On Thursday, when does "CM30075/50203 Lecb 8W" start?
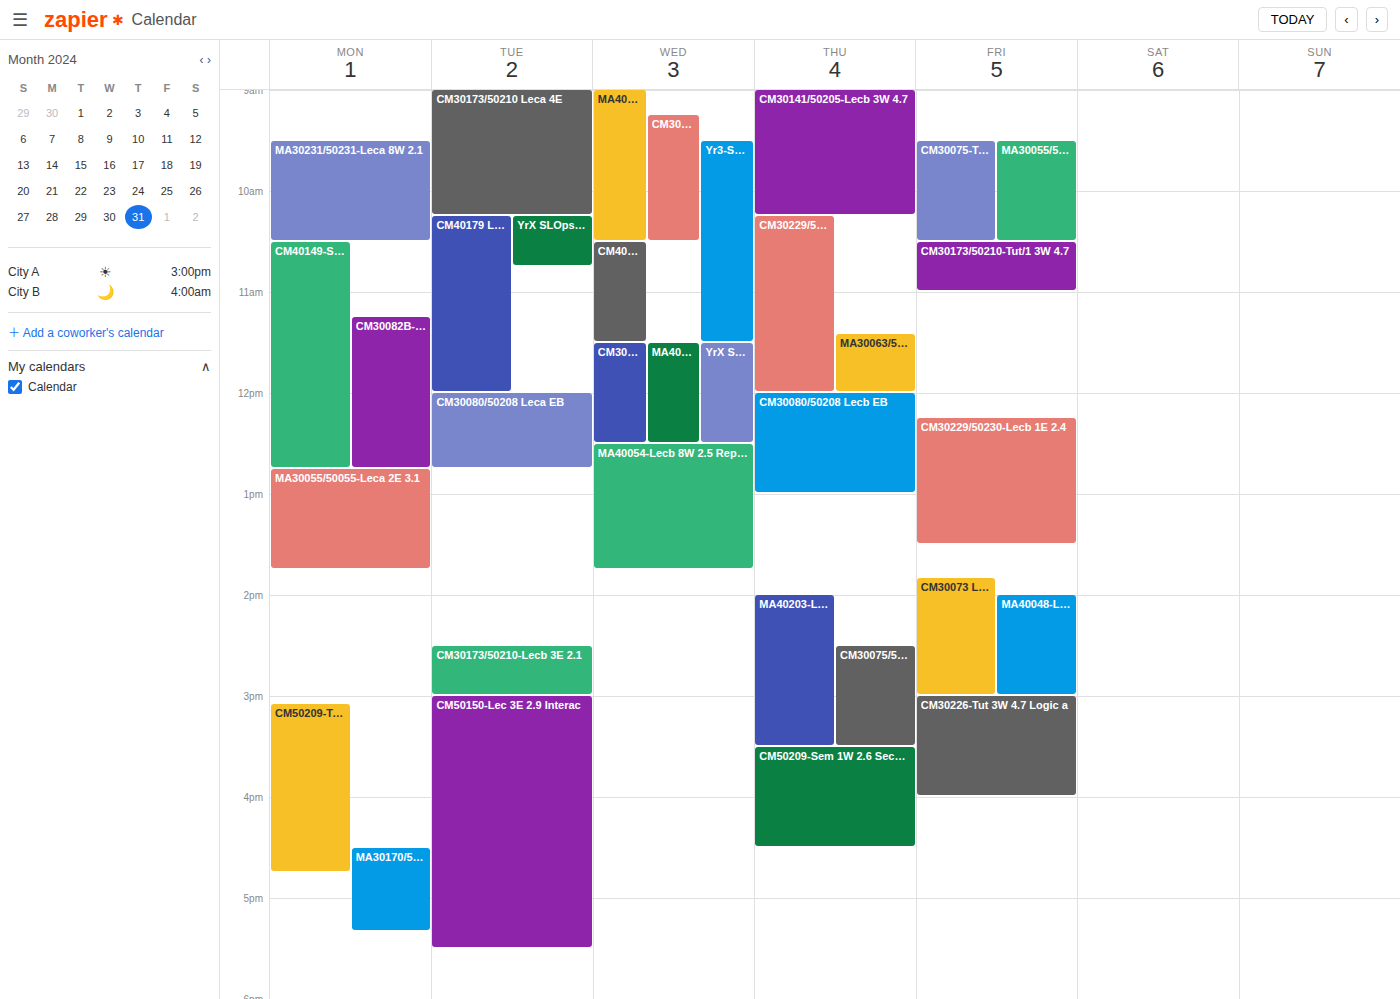
2:30 PM